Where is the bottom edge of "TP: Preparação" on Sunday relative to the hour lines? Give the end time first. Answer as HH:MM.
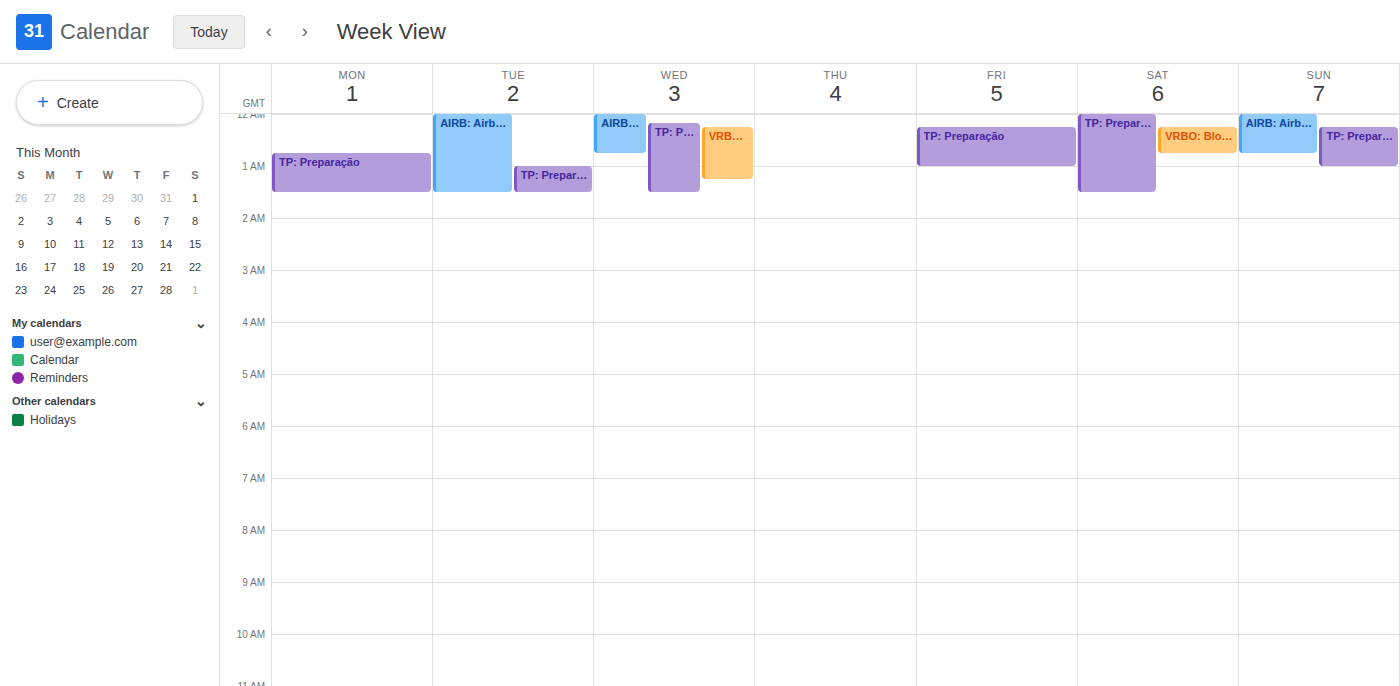
01:00 -- exactly on the 01:00 line.